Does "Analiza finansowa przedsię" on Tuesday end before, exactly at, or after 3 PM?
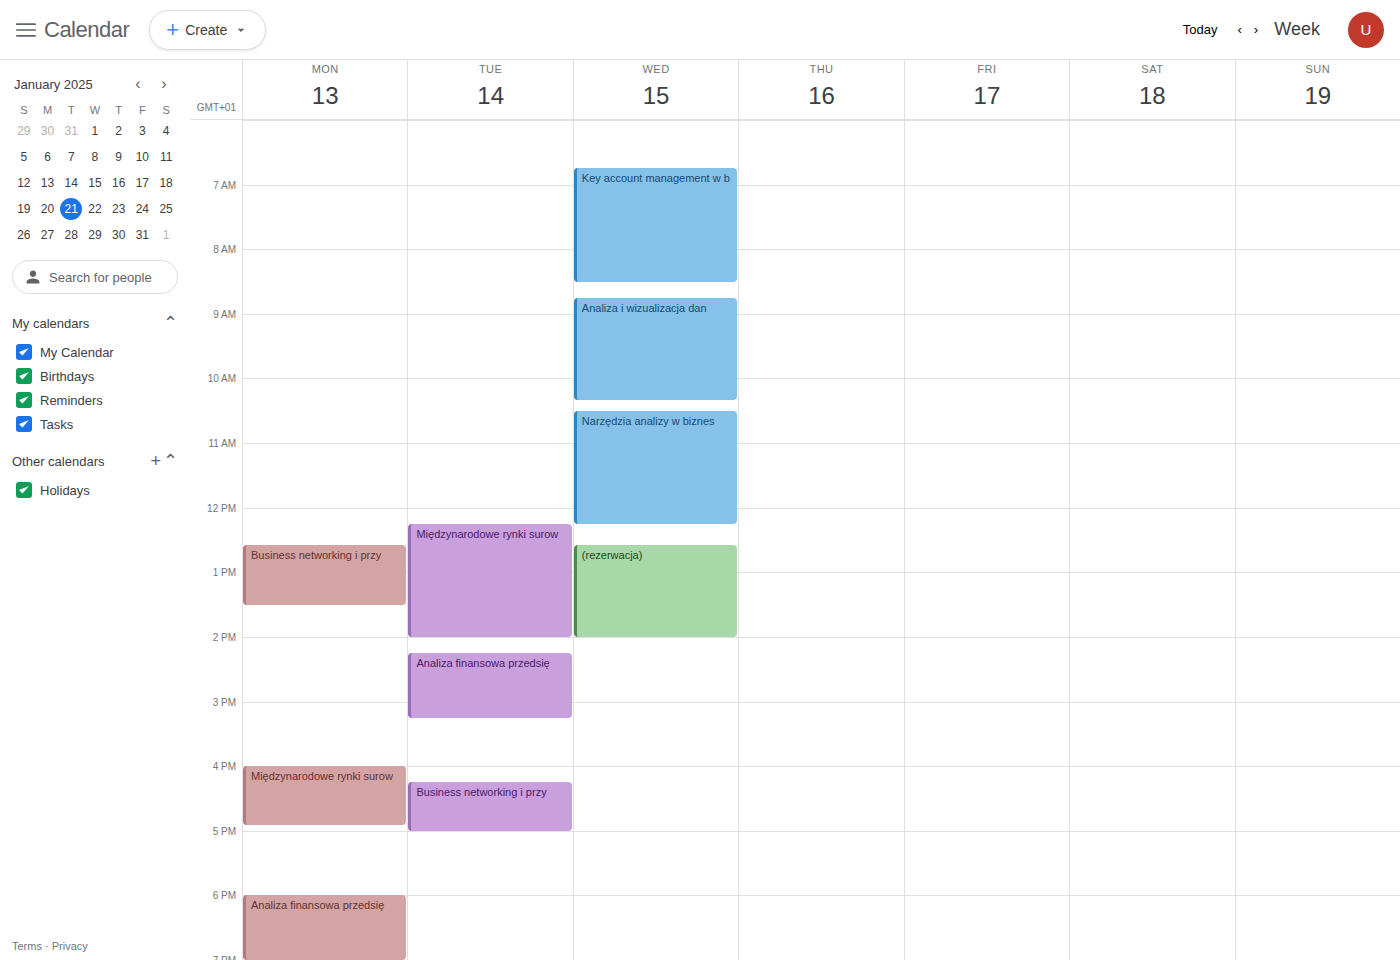
3:15 PM -- after 3 PM, 15 minutes below the 3 PM line.